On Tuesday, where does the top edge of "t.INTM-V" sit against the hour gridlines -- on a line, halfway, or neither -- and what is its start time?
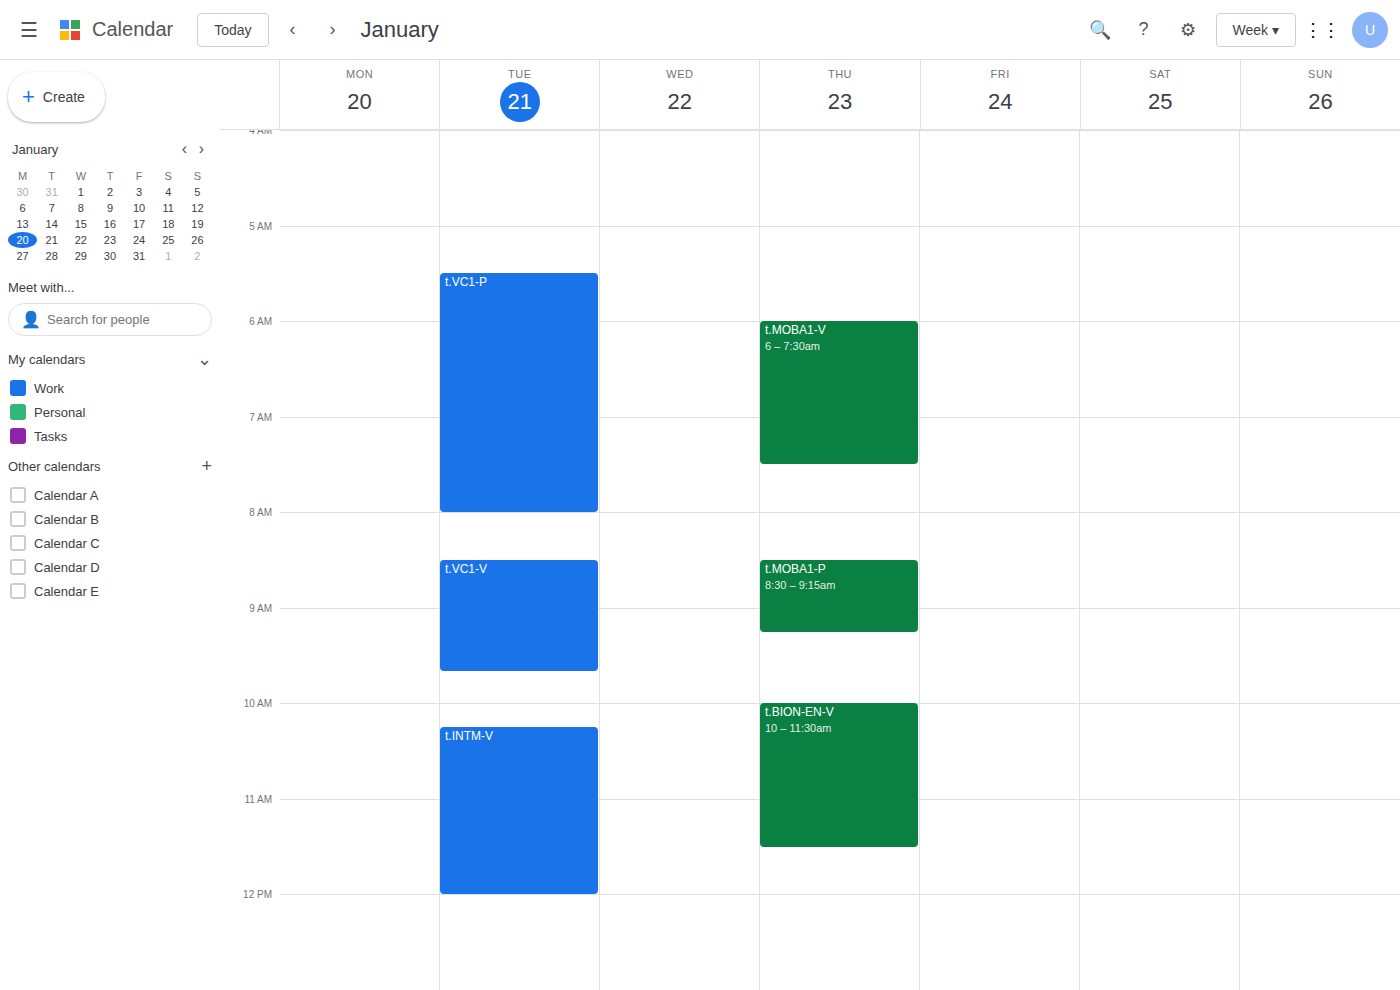
10:15 AM -- neither: a quarter of the way from the 10 AM line to the 11 AM line.